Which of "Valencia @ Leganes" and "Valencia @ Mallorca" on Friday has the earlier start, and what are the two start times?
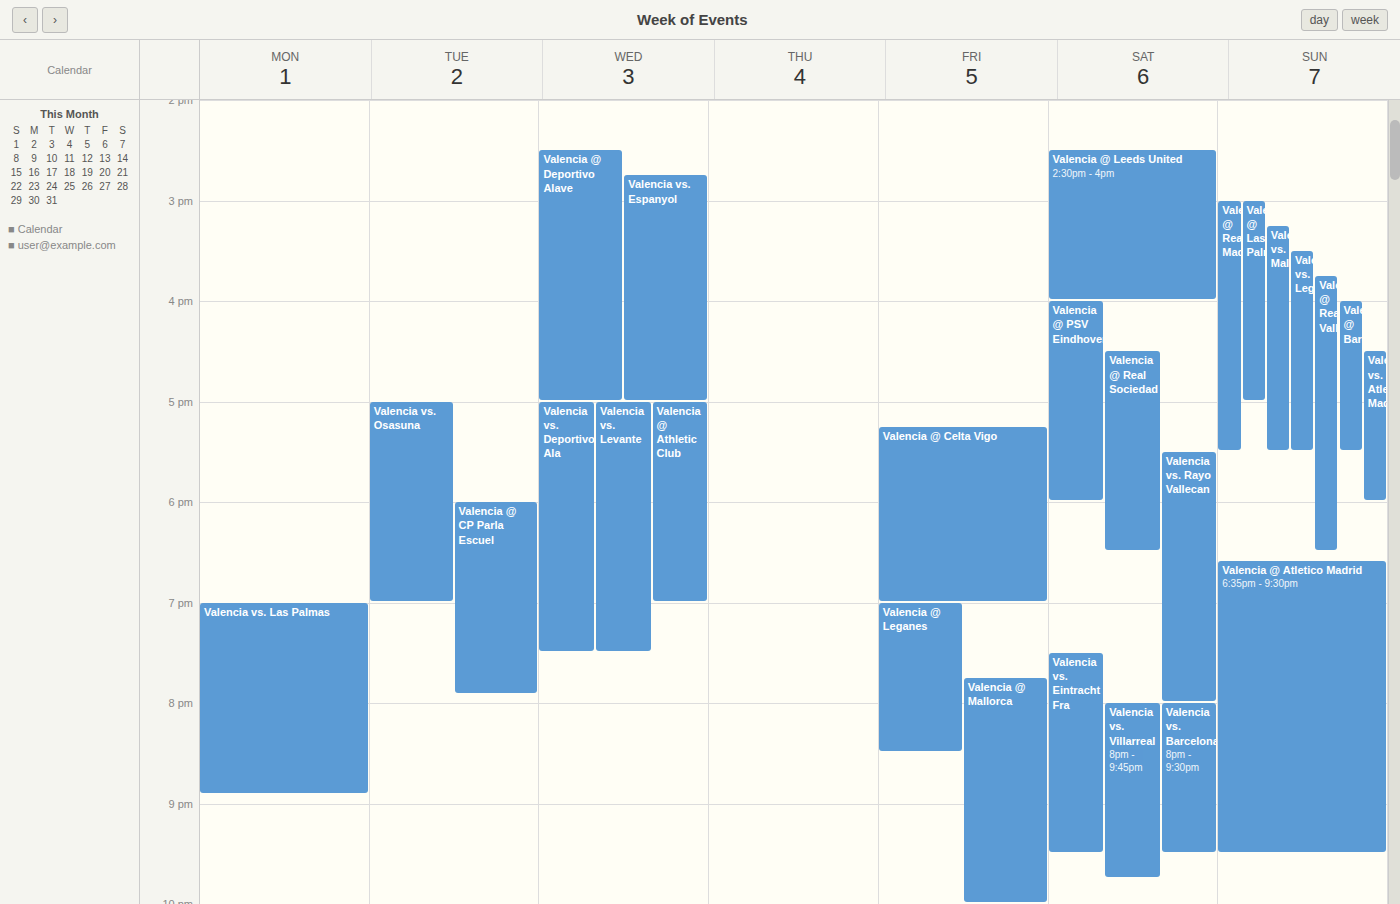
"Valencia @ Leganes" 7:00 PM; "Valencia @ Mallorca" 7:45 PM.